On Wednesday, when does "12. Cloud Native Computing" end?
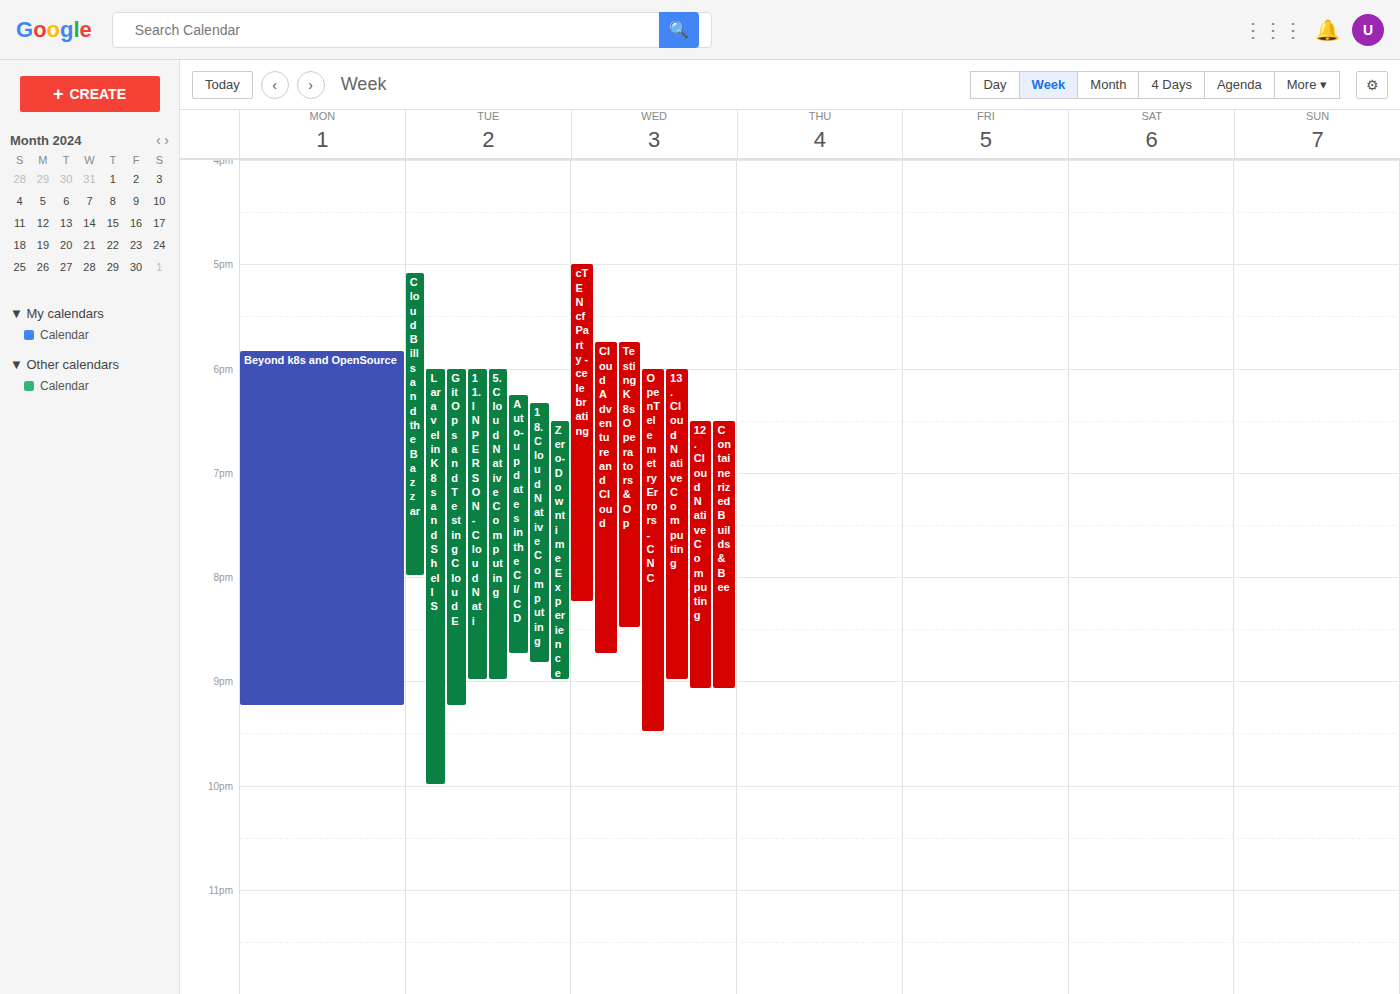
9:05 PM